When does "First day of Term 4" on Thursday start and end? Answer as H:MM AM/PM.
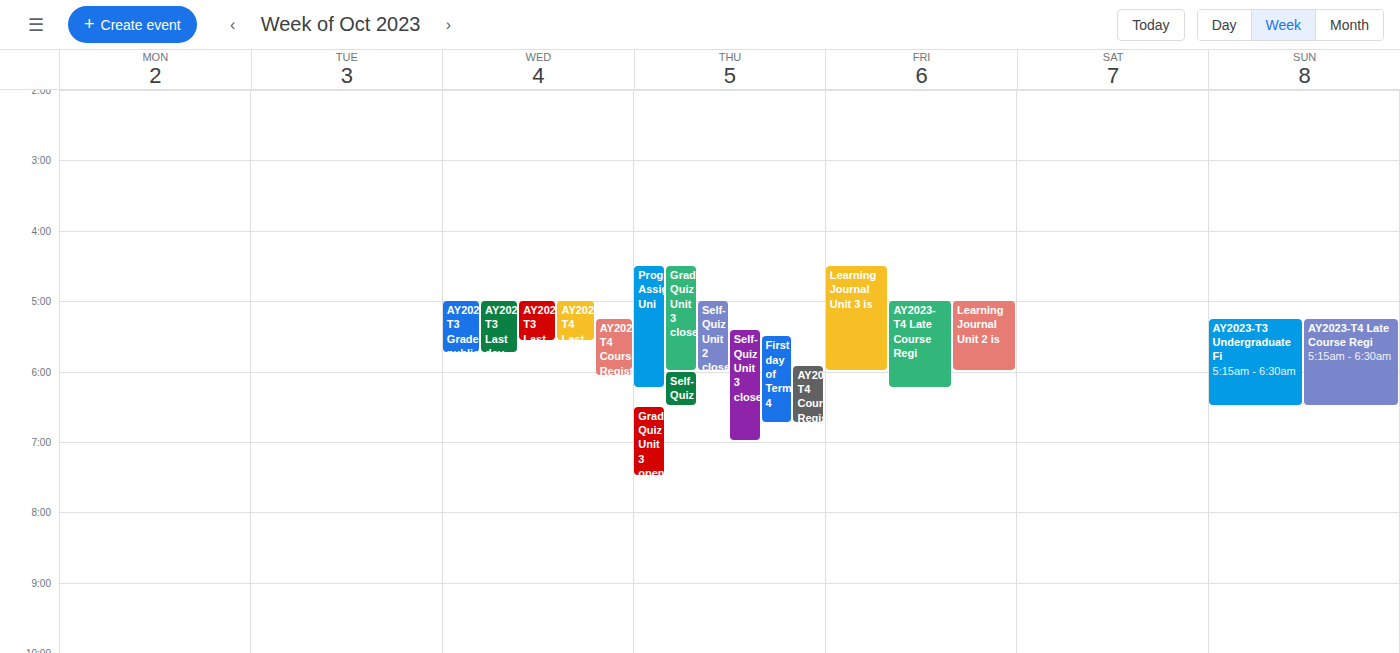
5:30 AM to 6:45 AM